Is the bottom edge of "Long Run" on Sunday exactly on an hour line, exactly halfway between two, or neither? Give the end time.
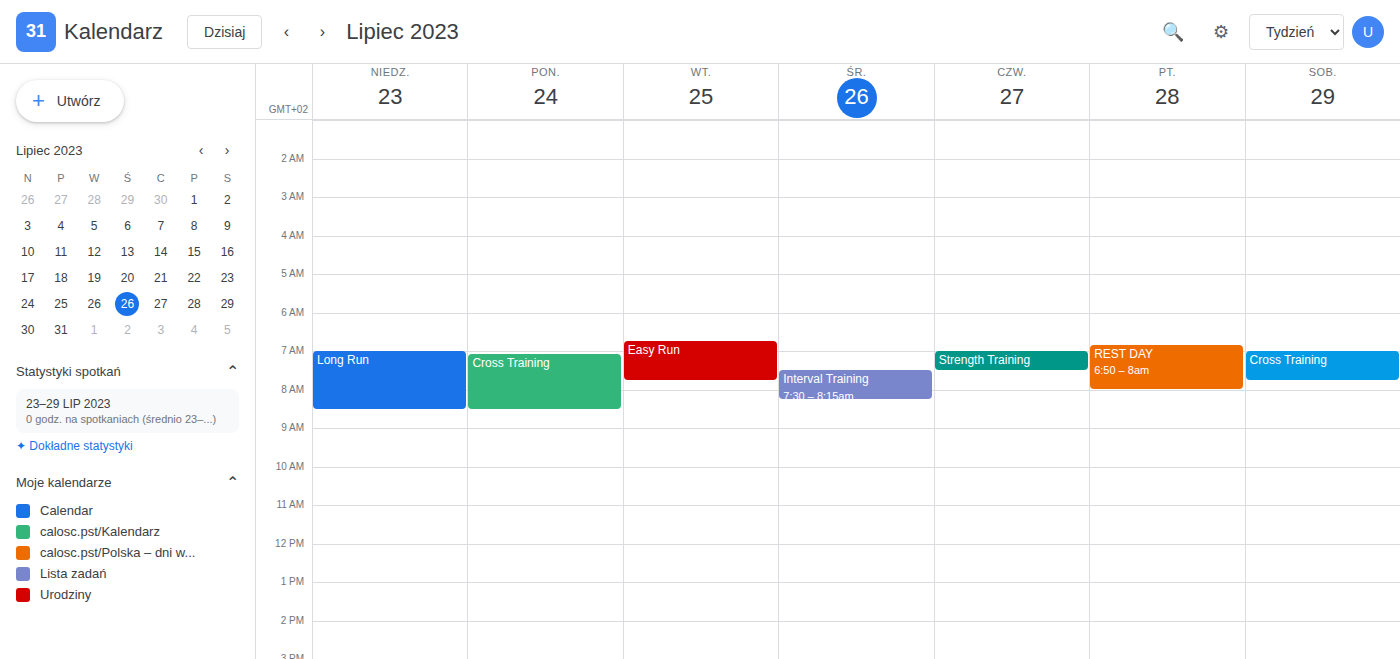
8:30 AM -- halfway between the 8 AM and 9 AM lines.